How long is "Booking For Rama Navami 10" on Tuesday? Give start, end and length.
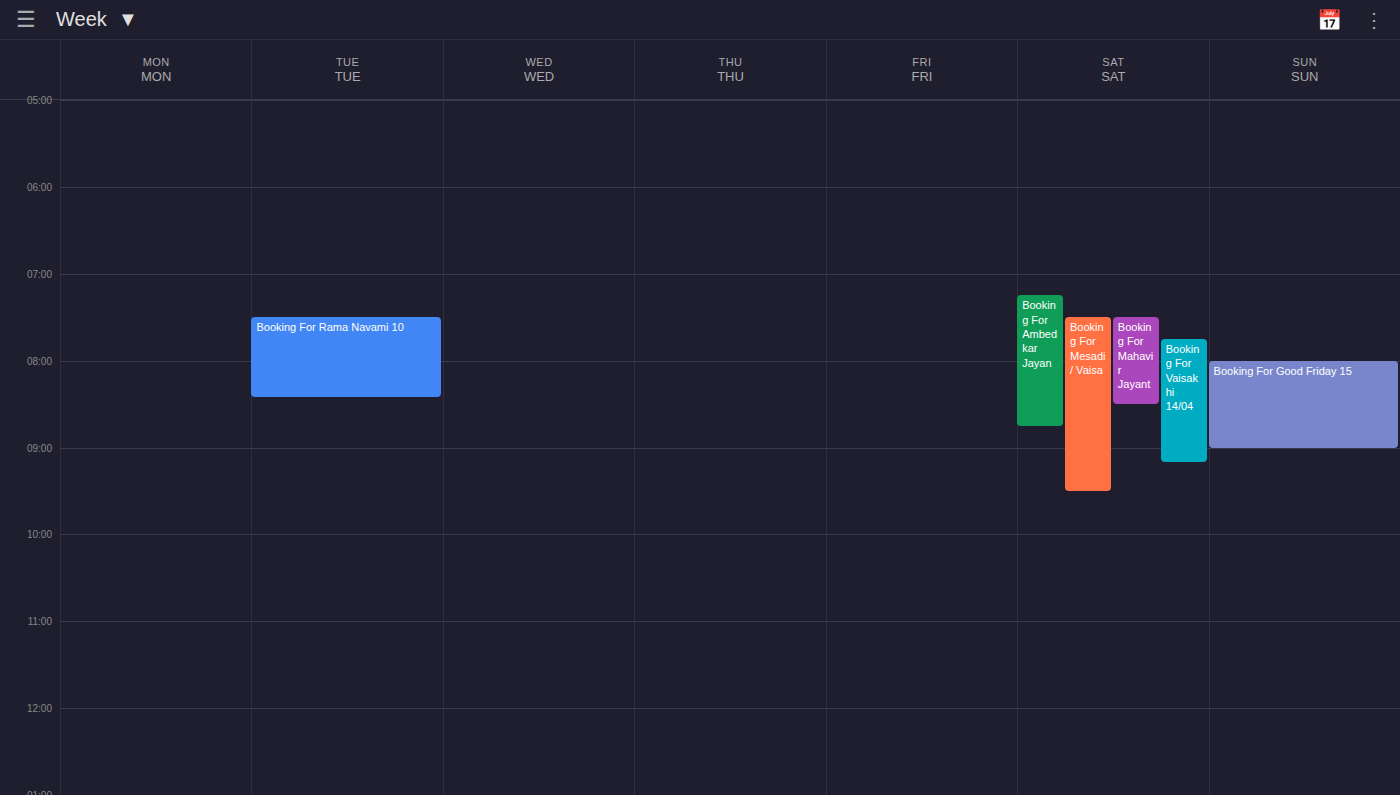
07:30 to 08:25, 55 minutes